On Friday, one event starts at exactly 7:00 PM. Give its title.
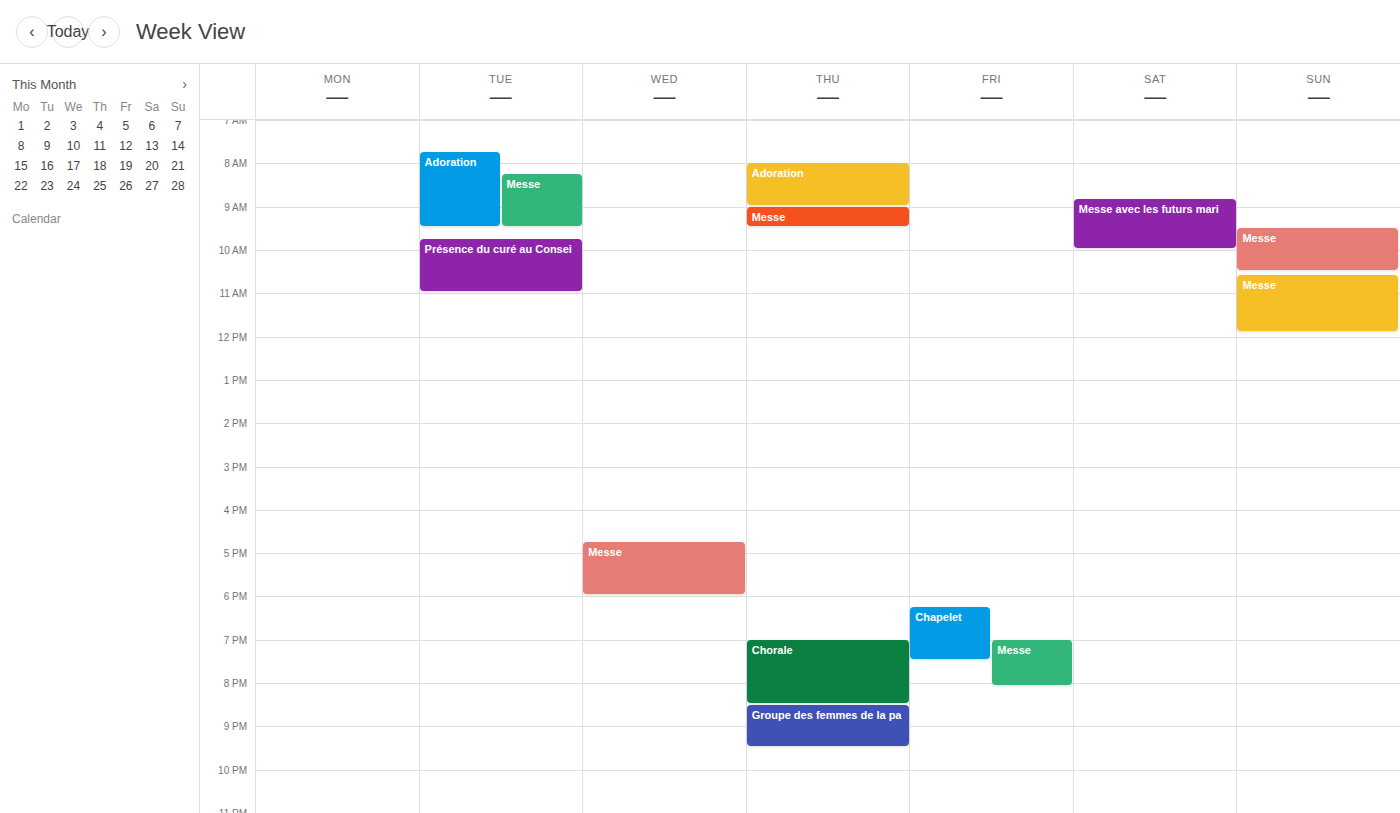
"Messe"